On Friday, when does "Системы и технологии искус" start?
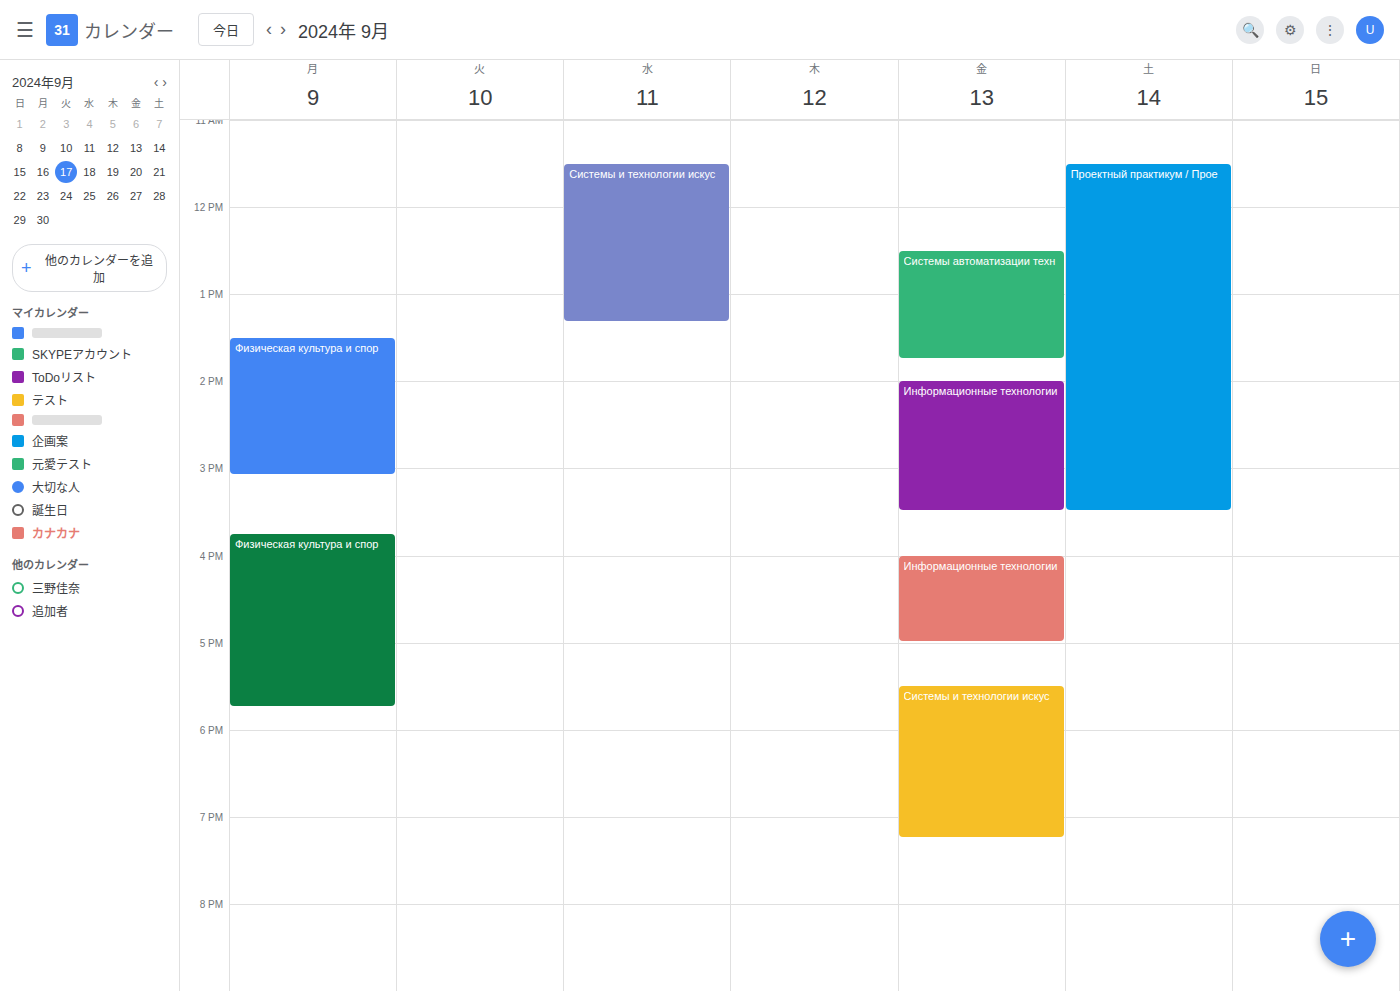
5:30 PM